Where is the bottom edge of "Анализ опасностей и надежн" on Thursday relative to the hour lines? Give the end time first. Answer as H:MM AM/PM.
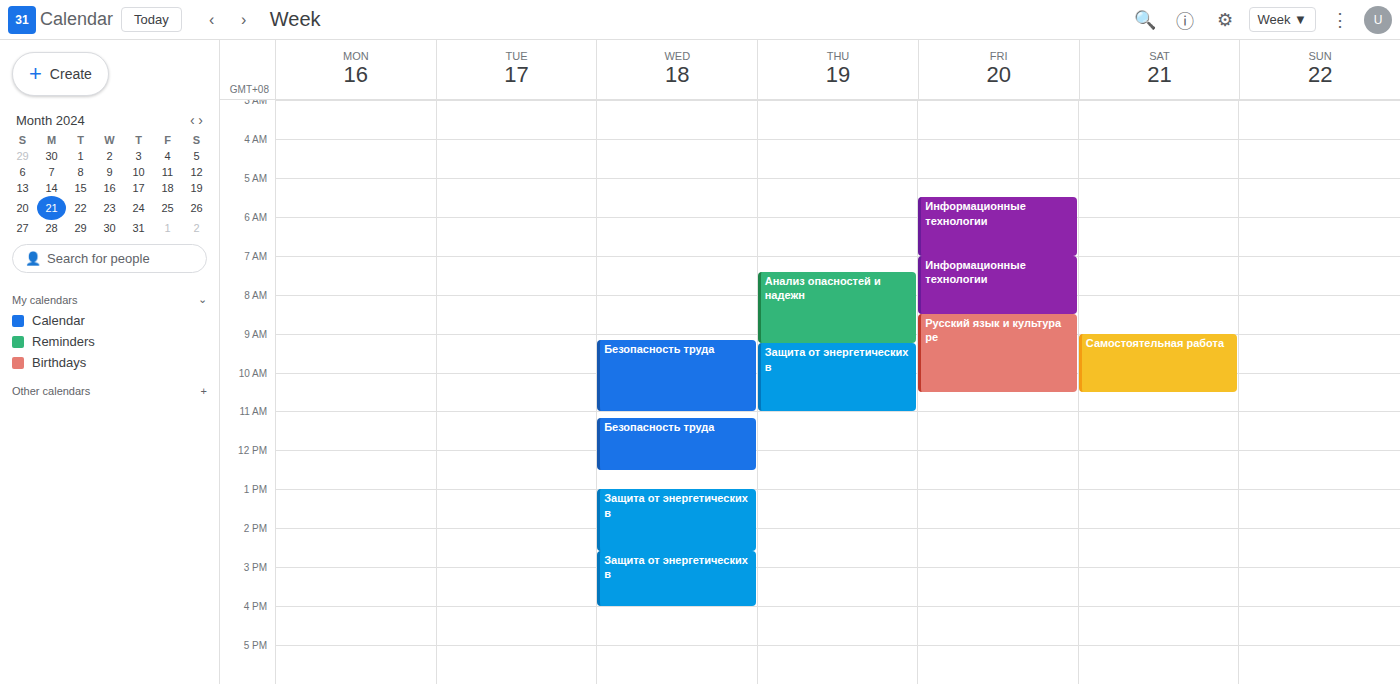
9:15 AM -- neither: a quarter of the way from the 9 AM line to the 10 AM line.